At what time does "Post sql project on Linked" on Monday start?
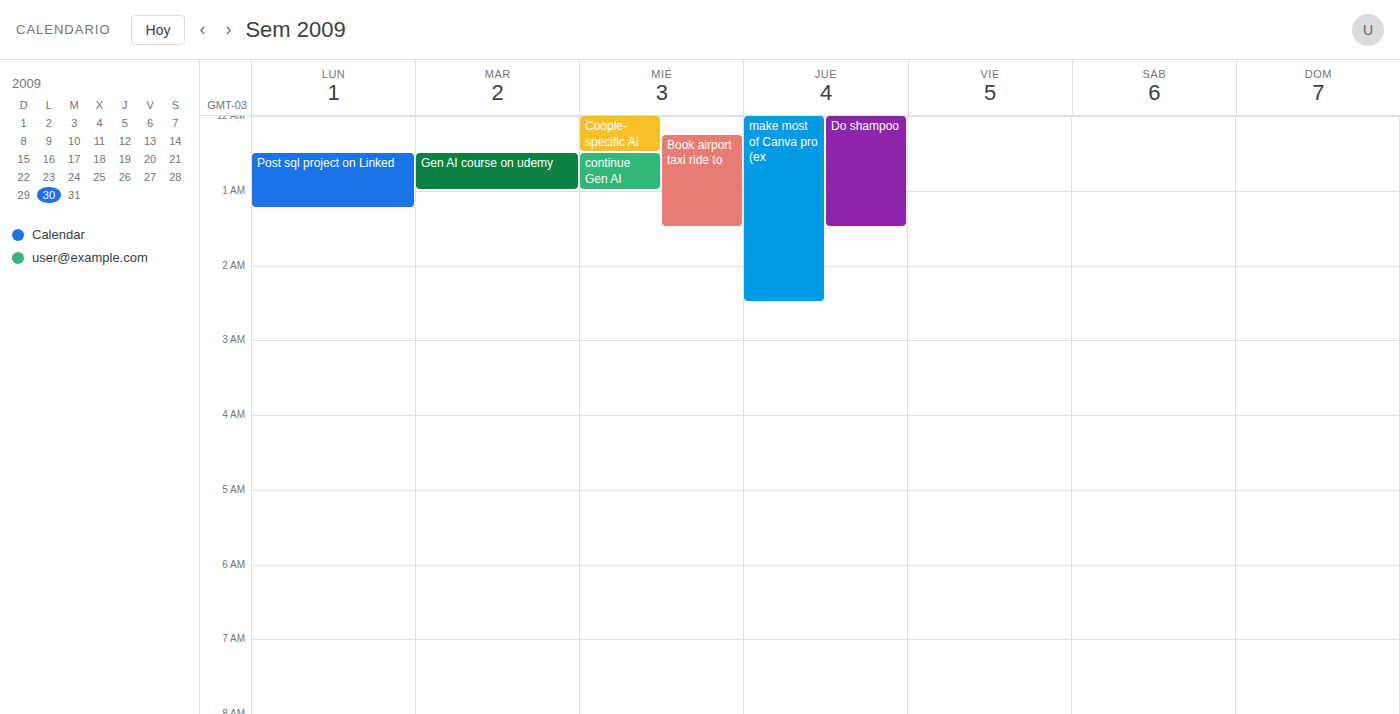
12:30 AM